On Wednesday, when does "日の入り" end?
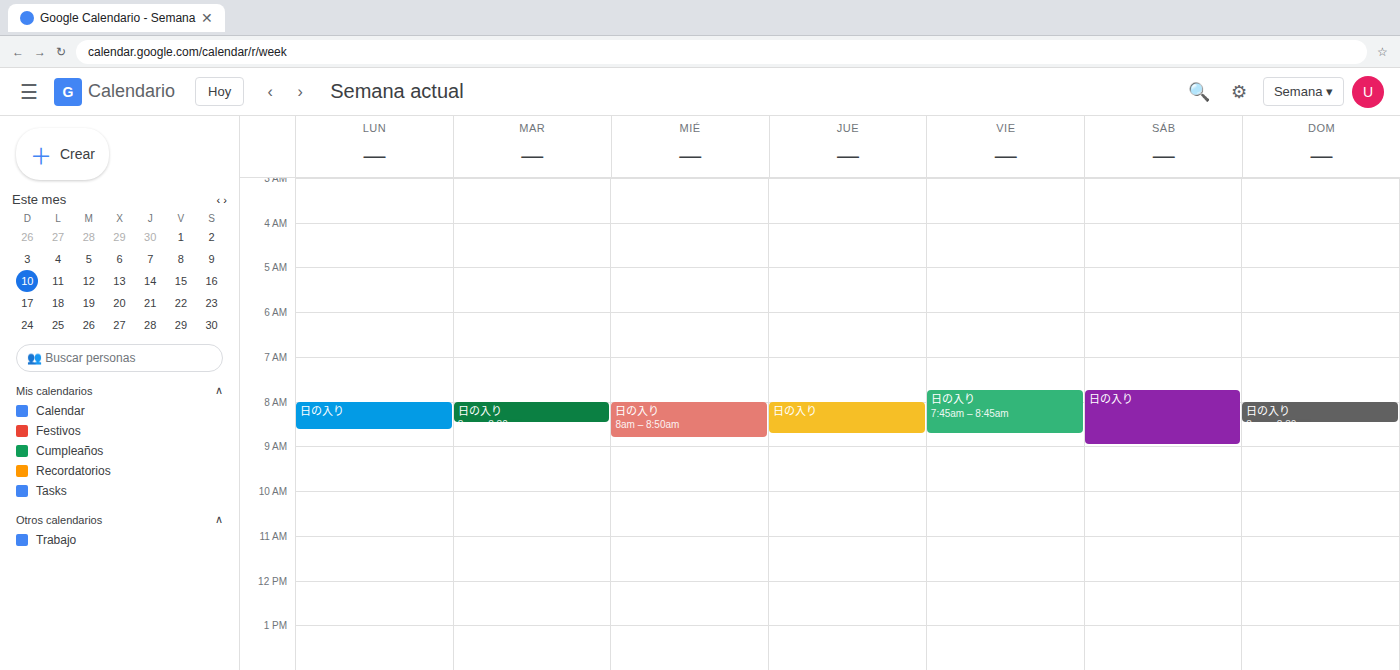
8:50 AM